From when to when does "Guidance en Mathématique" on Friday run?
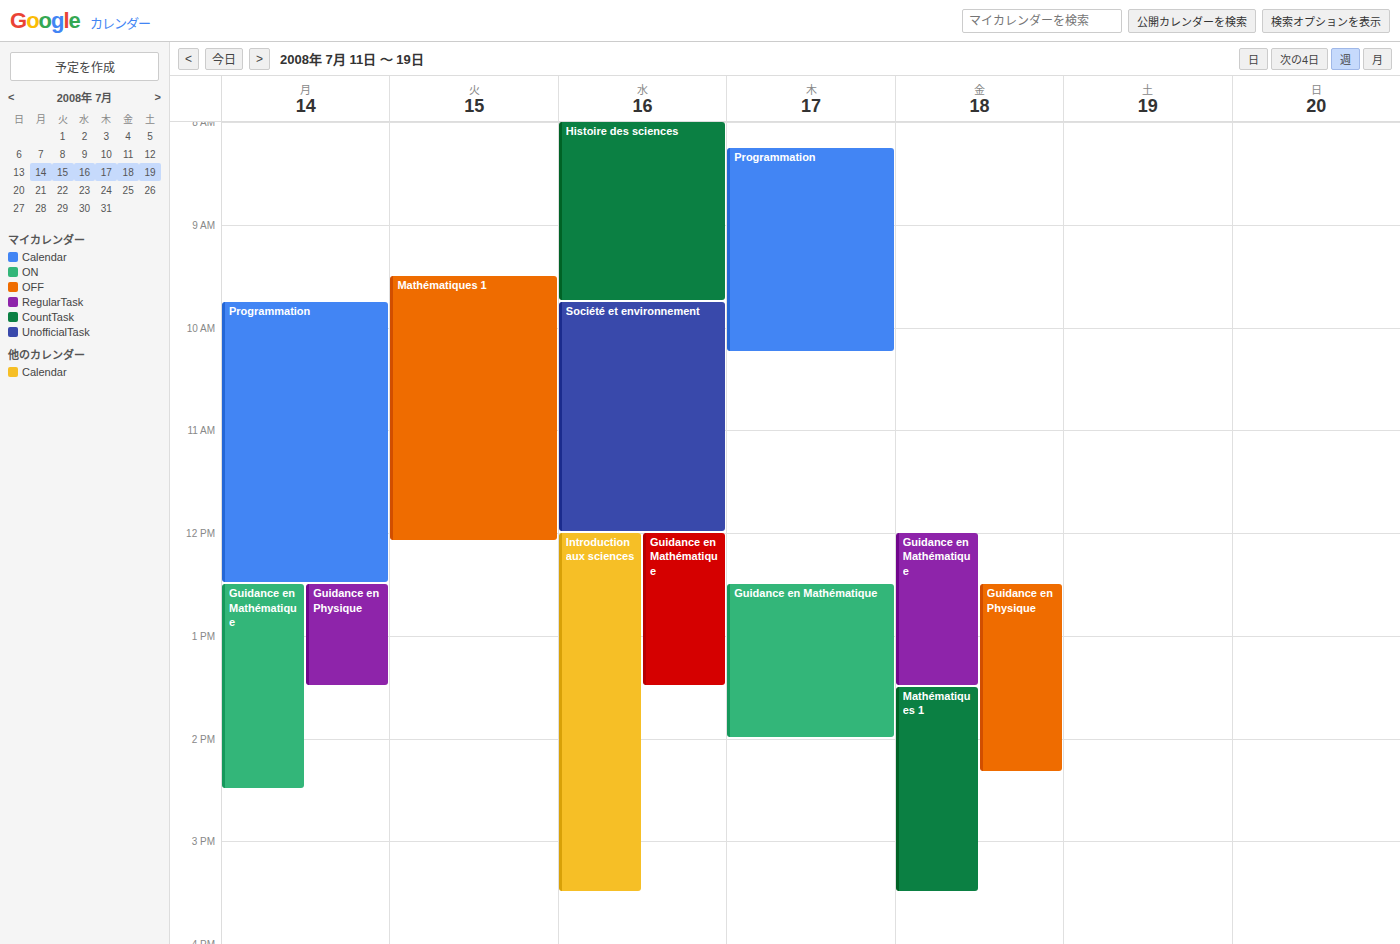
12:00 PM to 1:30 PM